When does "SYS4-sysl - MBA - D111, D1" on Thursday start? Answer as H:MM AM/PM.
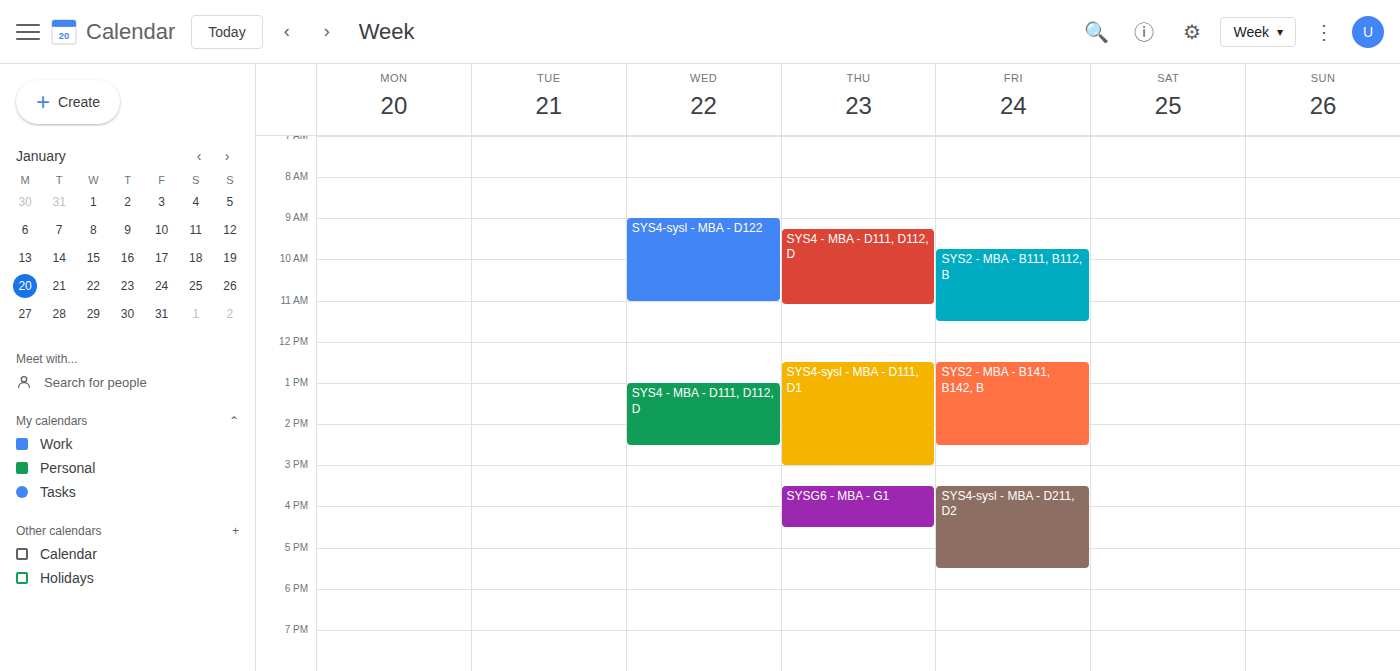
12:30 PM